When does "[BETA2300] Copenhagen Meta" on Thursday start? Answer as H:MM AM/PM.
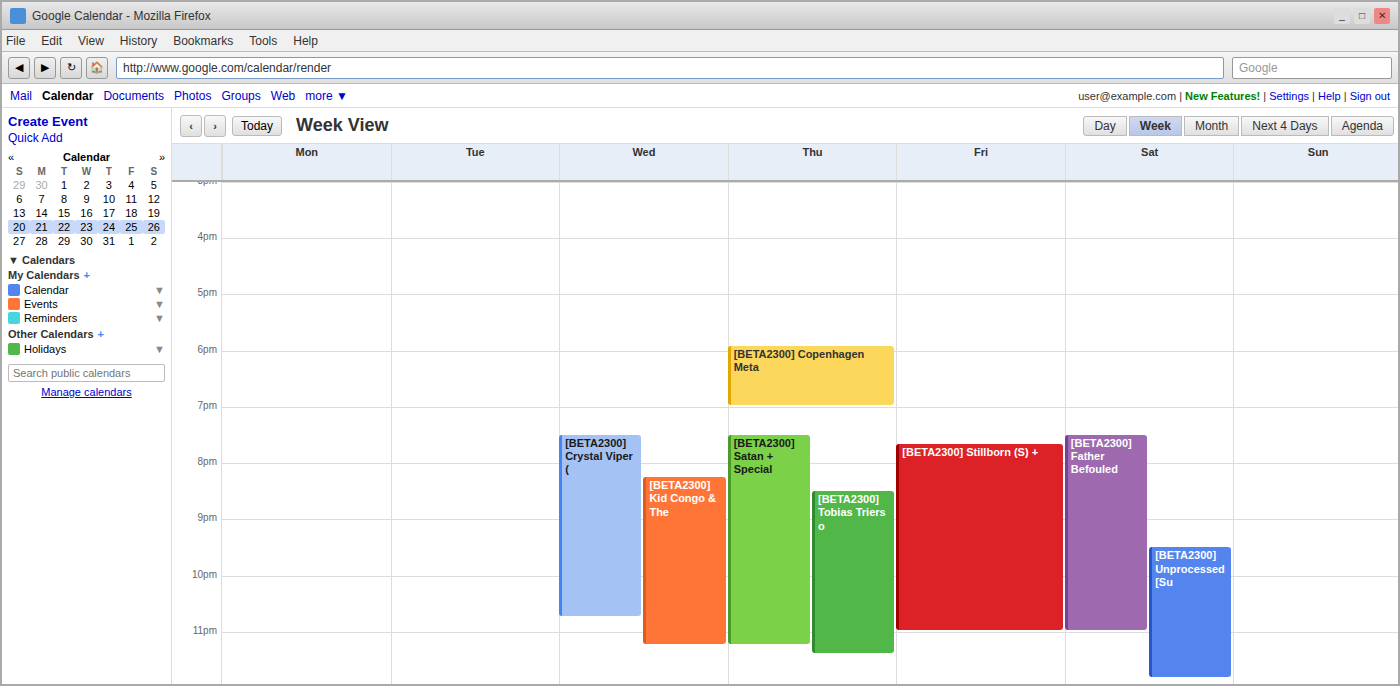
5:55 PM